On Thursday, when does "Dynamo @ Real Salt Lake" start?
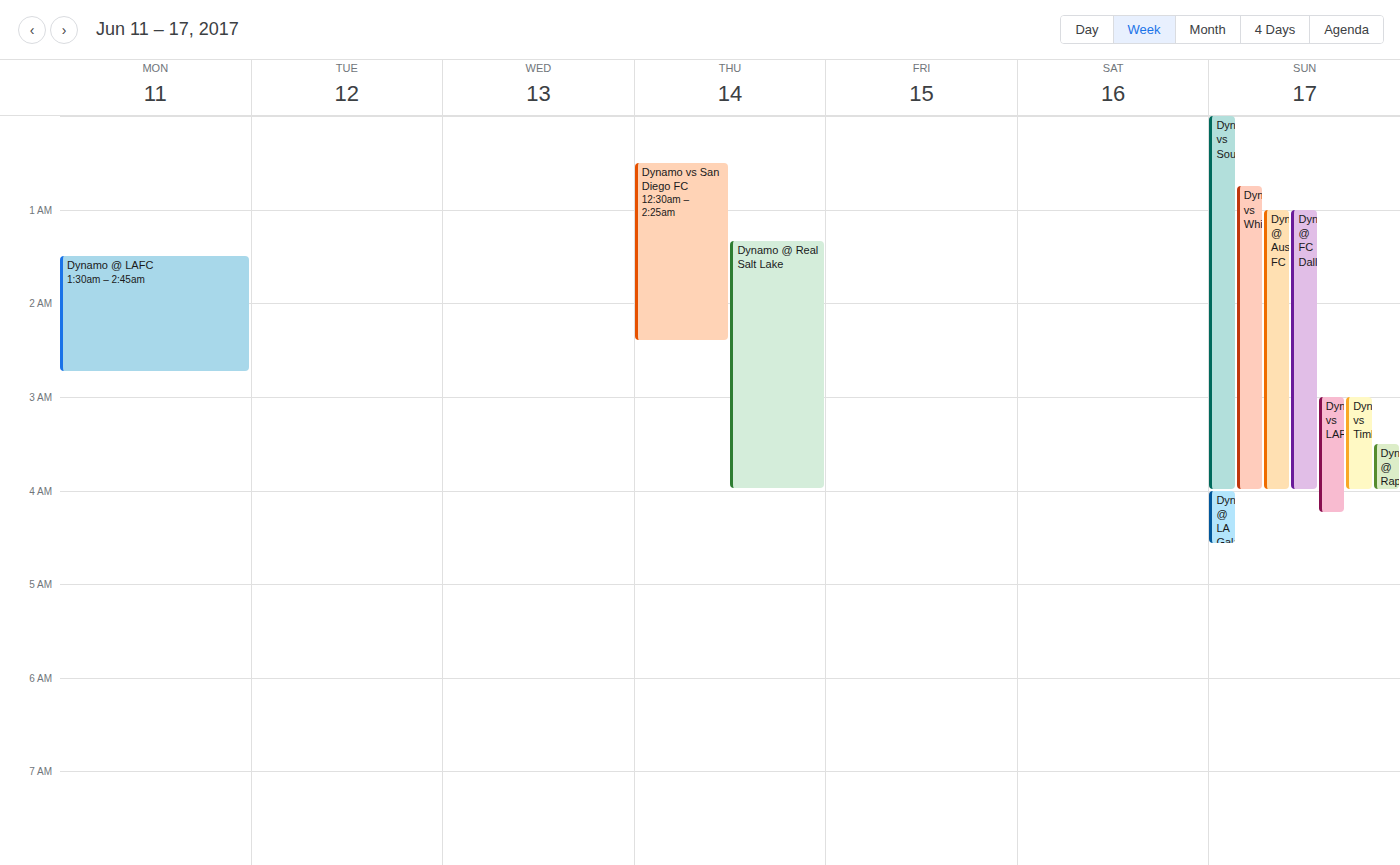
1:20 AM